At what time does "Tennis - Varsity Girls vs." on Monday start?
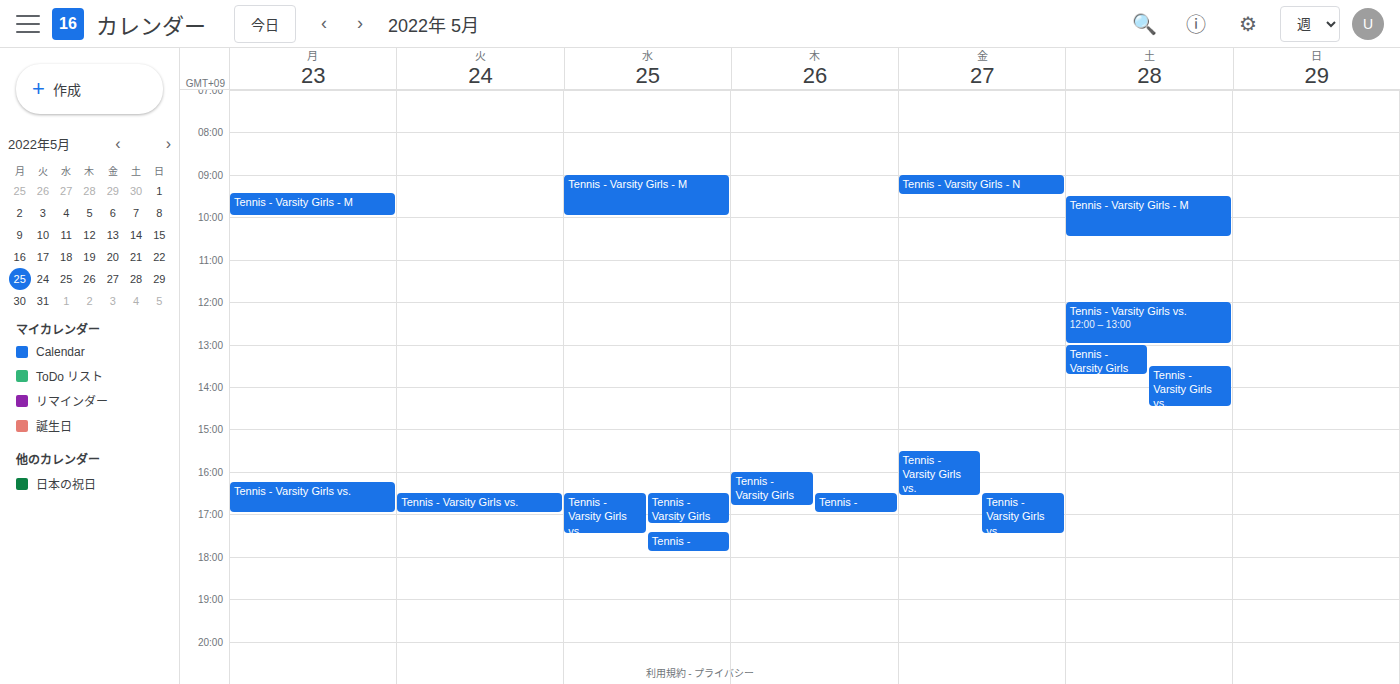
4:15 PM